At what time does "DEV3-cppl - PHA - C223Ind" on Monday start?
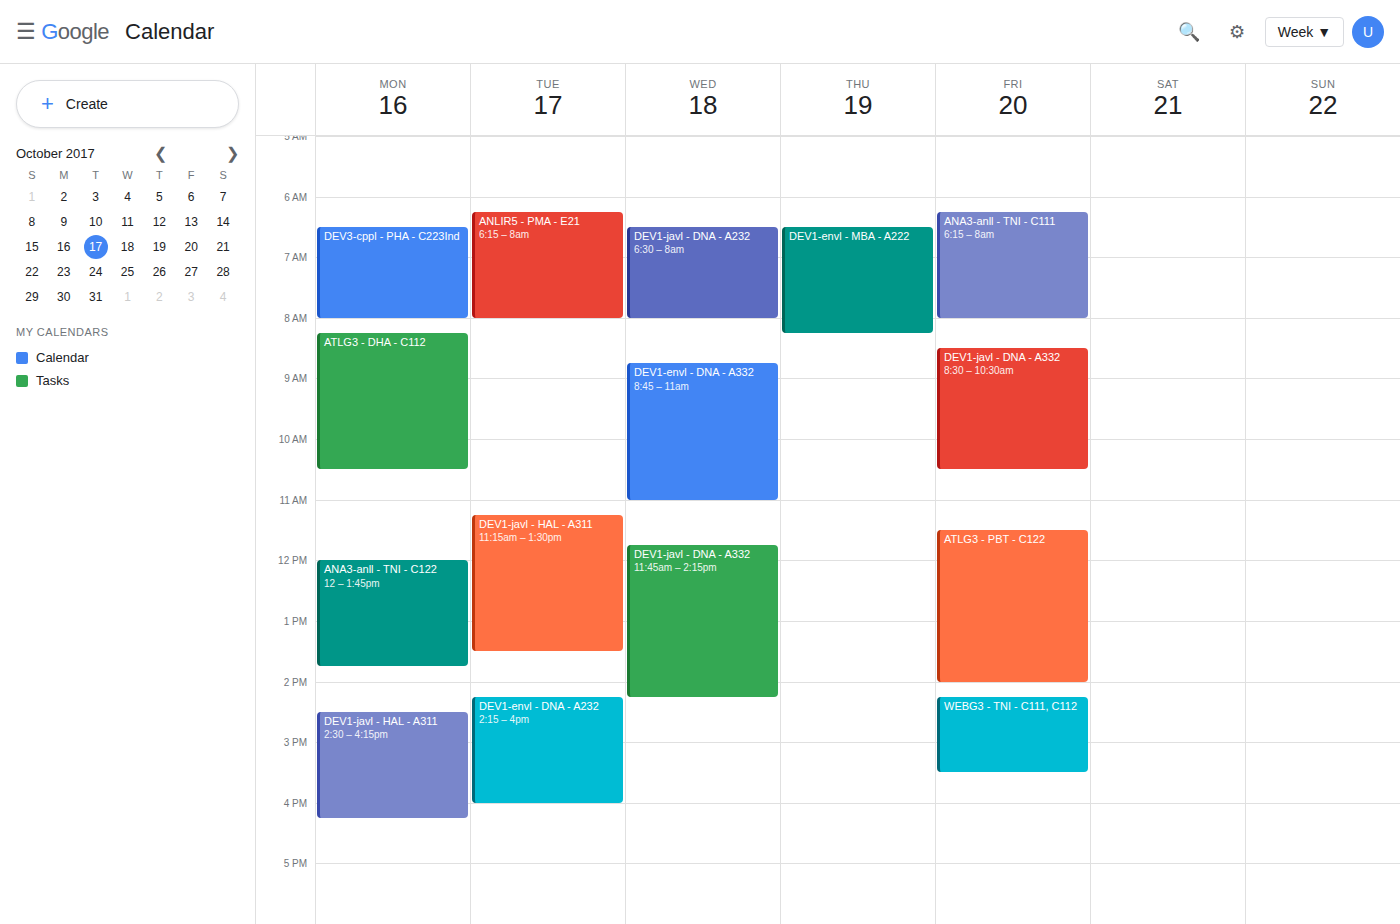
06:30